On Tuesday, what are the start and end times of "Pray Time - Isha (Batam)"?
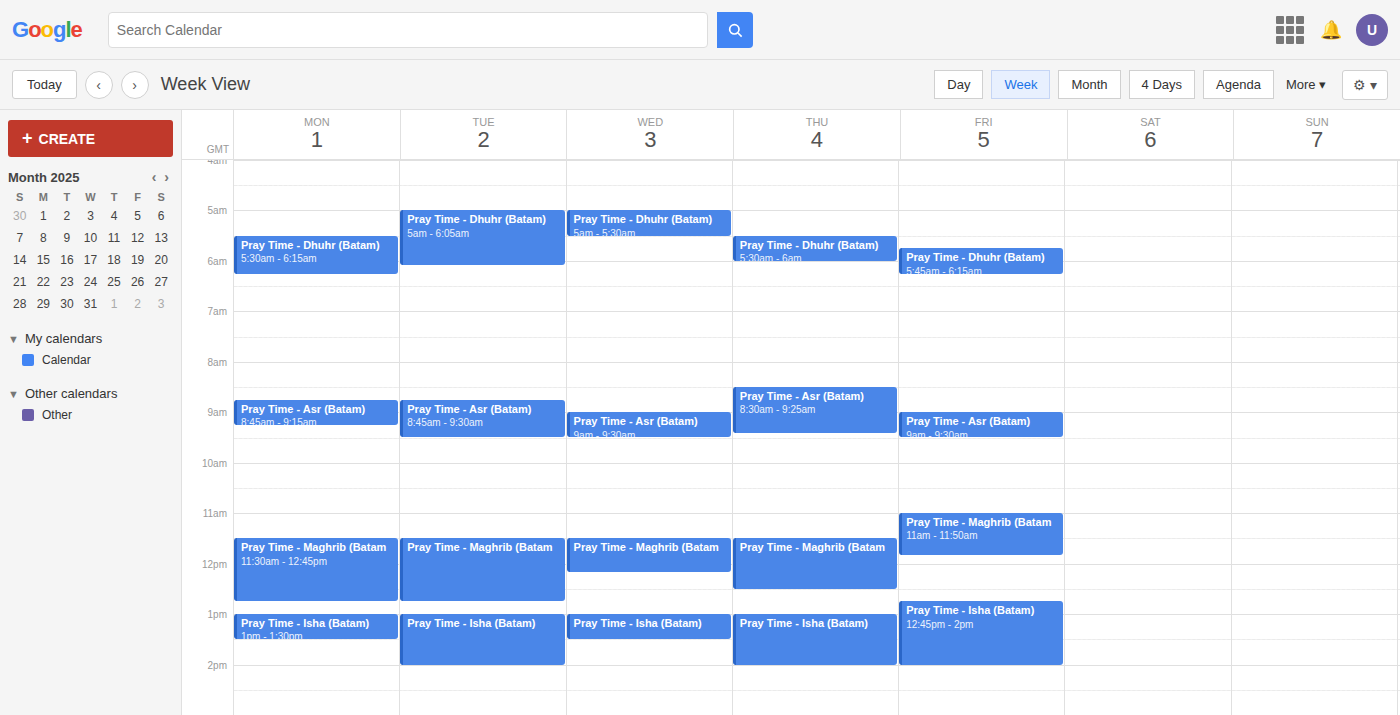
1:00 PM to 2:00 PM